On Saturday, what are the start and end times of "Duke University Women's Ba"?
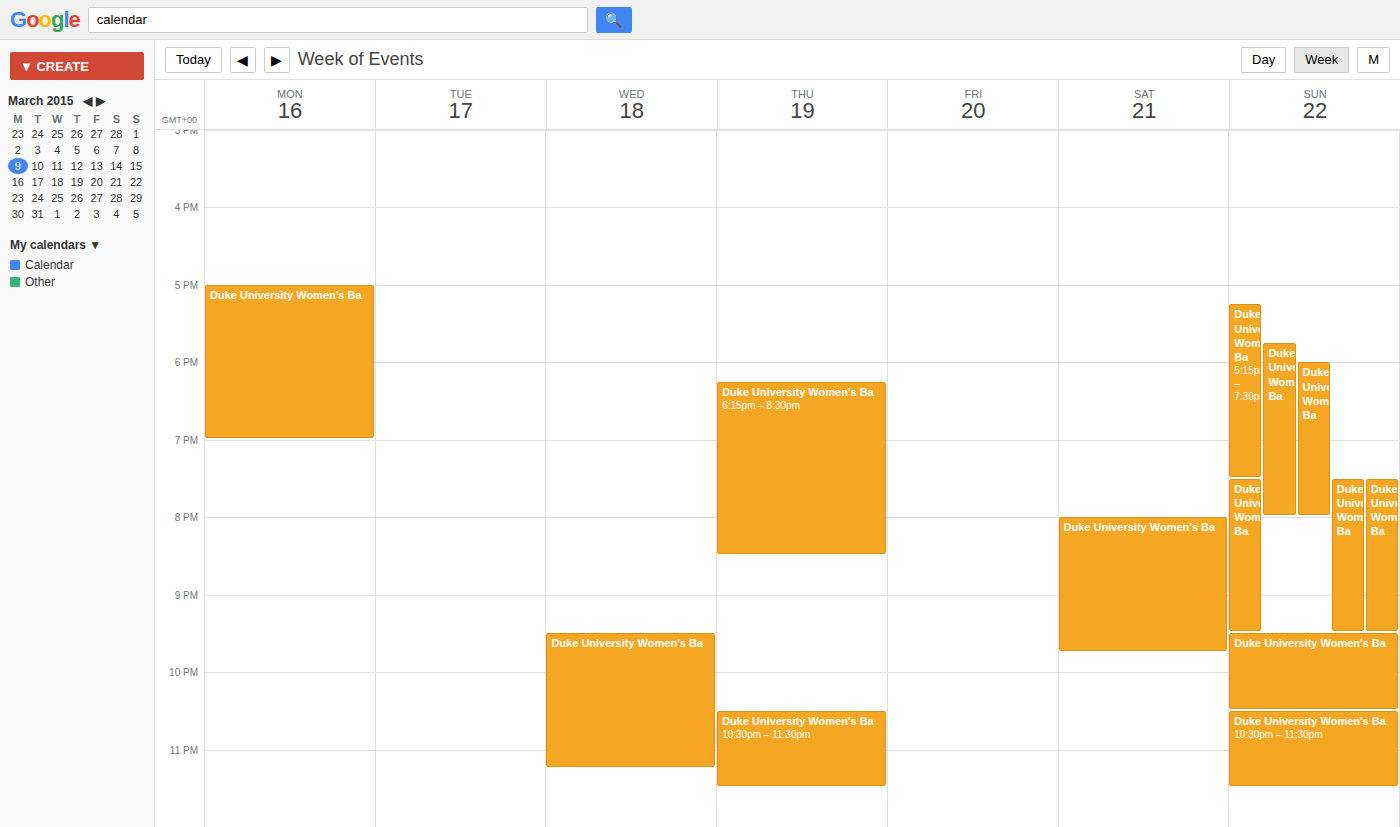
8:00 PM to 9:45 PM